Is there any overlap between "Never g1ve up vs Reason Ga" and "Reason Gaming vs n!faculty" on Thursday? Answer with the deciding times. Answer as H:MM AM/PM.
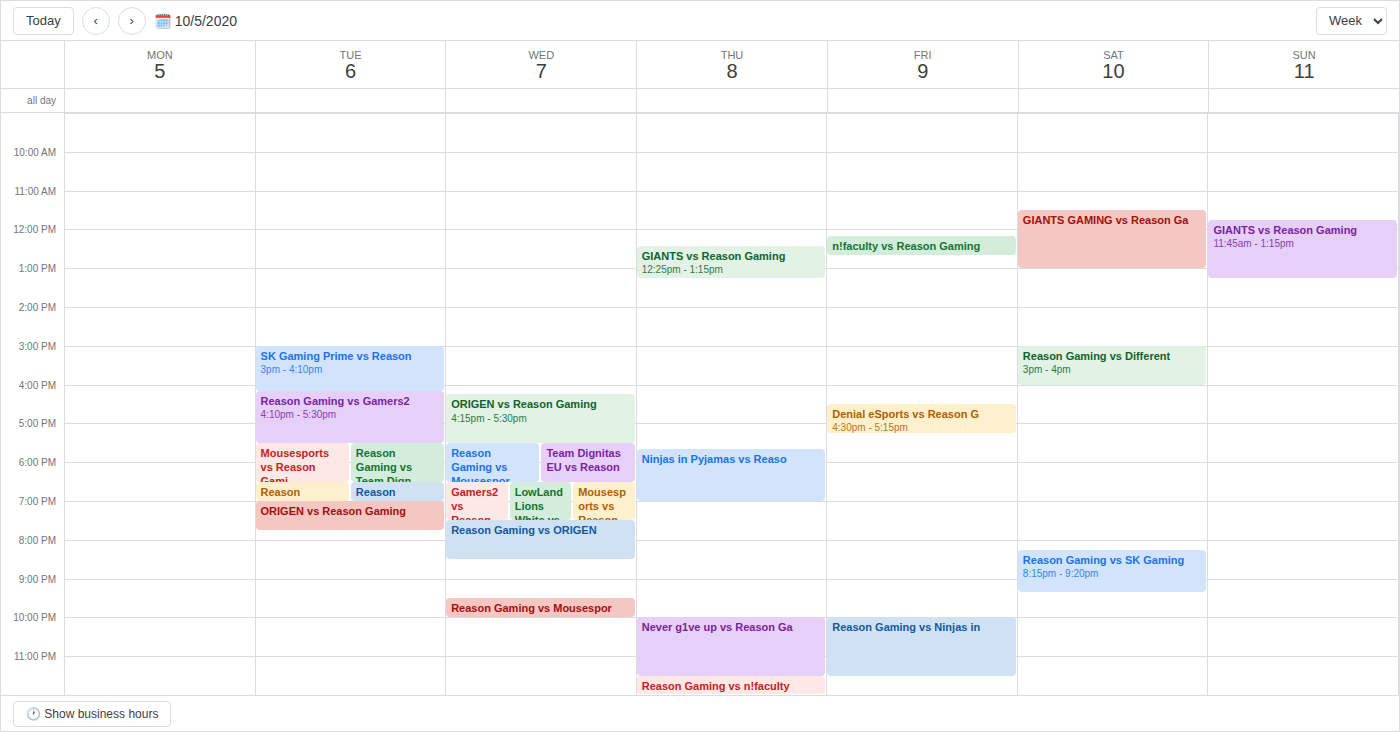
"Never g1ve up vs Reason Ga" ends at 11:30 PM, exactly when "Reason Gaming vs n!faculty" starts -- they touch but do not overlap.